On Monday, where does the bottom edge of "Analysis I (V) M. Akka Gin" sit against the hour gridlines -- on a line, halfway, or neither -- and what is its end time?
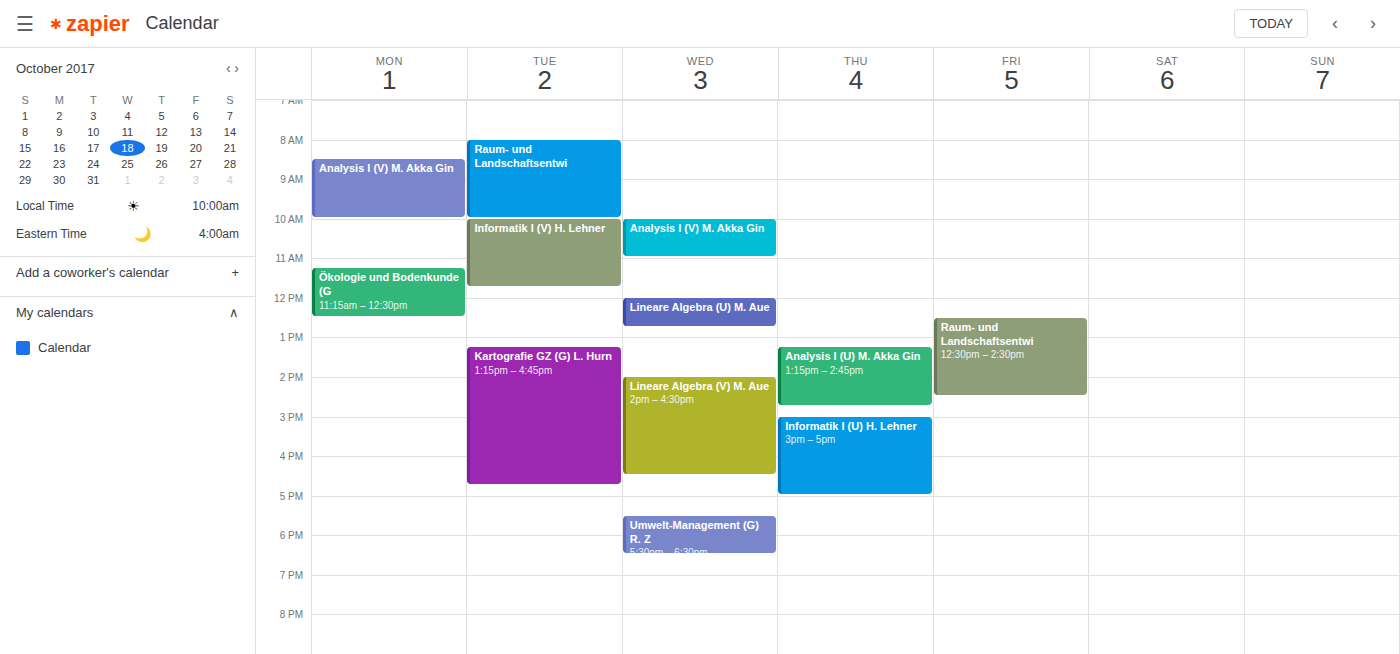
10:00 AM -- exactly on the 10 AM line.